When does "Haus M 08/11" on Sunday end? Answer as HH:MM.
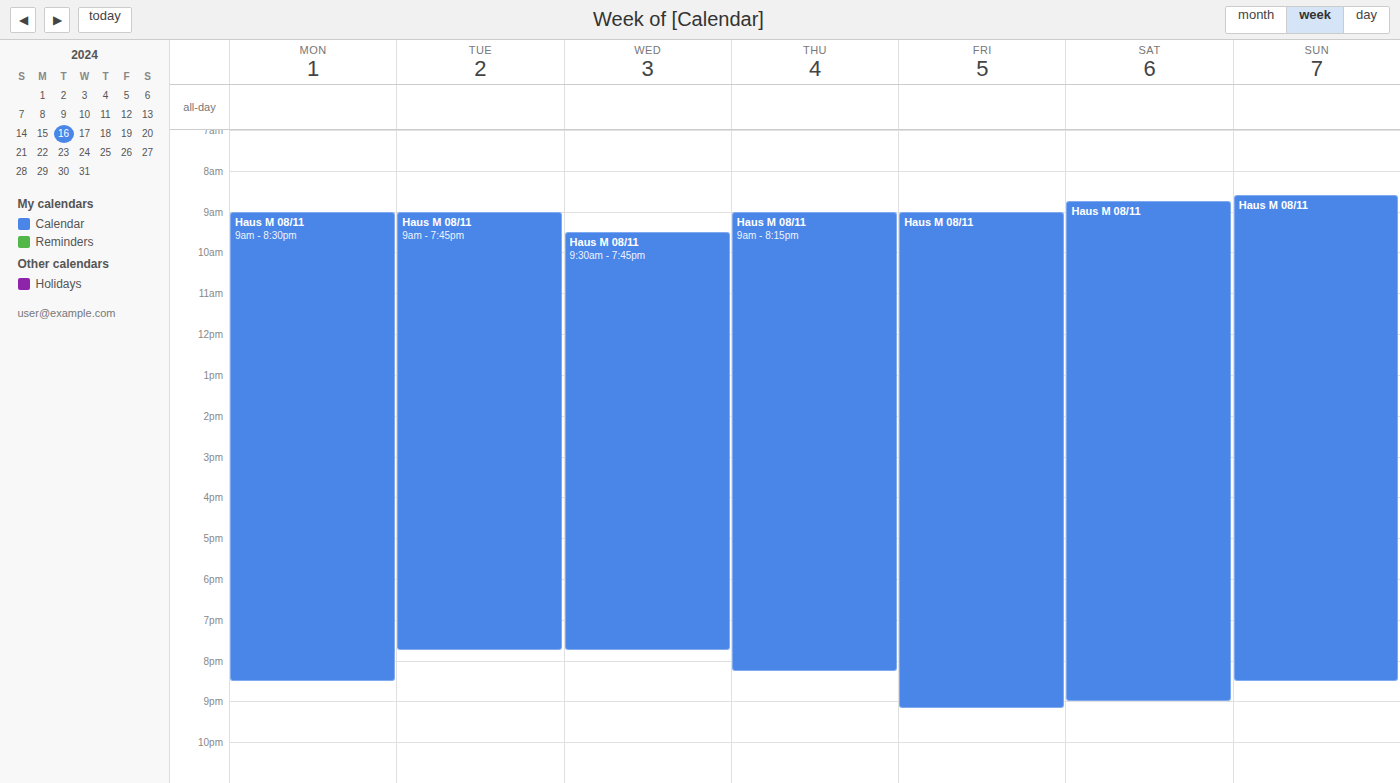
20:30